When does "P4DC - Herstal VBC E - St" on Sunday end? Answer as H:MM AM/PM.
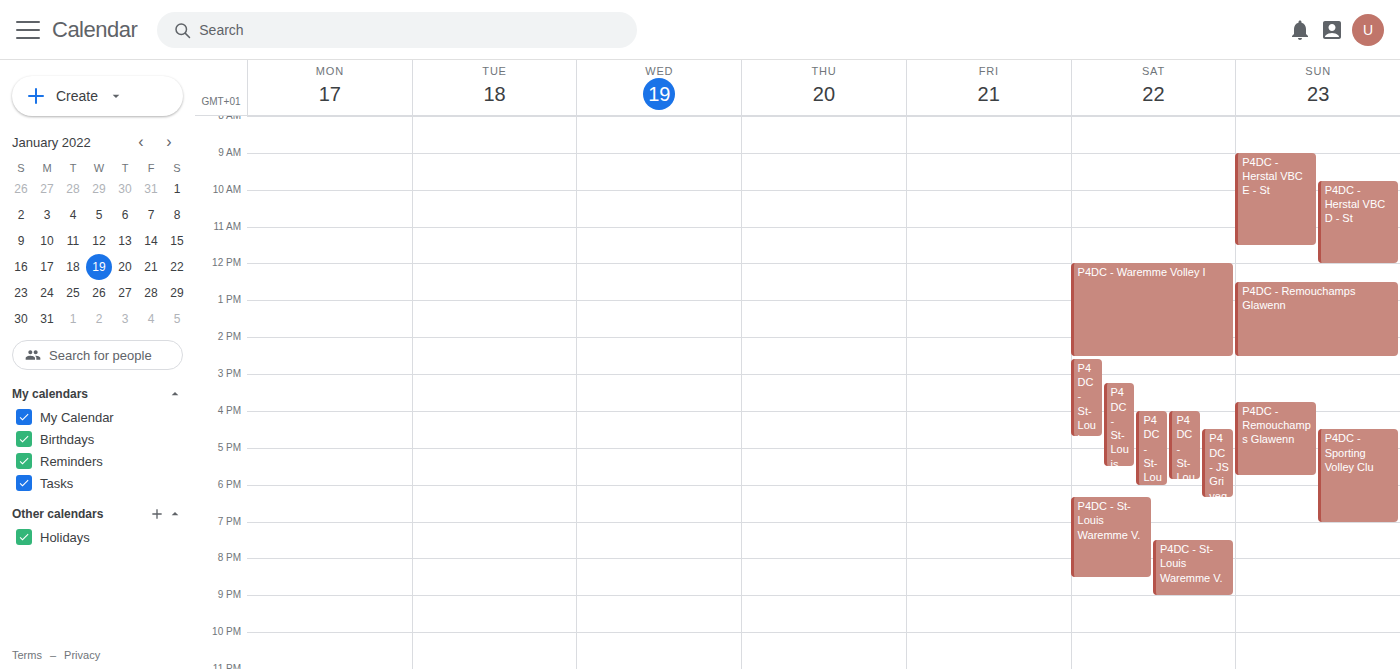
11:30 AM